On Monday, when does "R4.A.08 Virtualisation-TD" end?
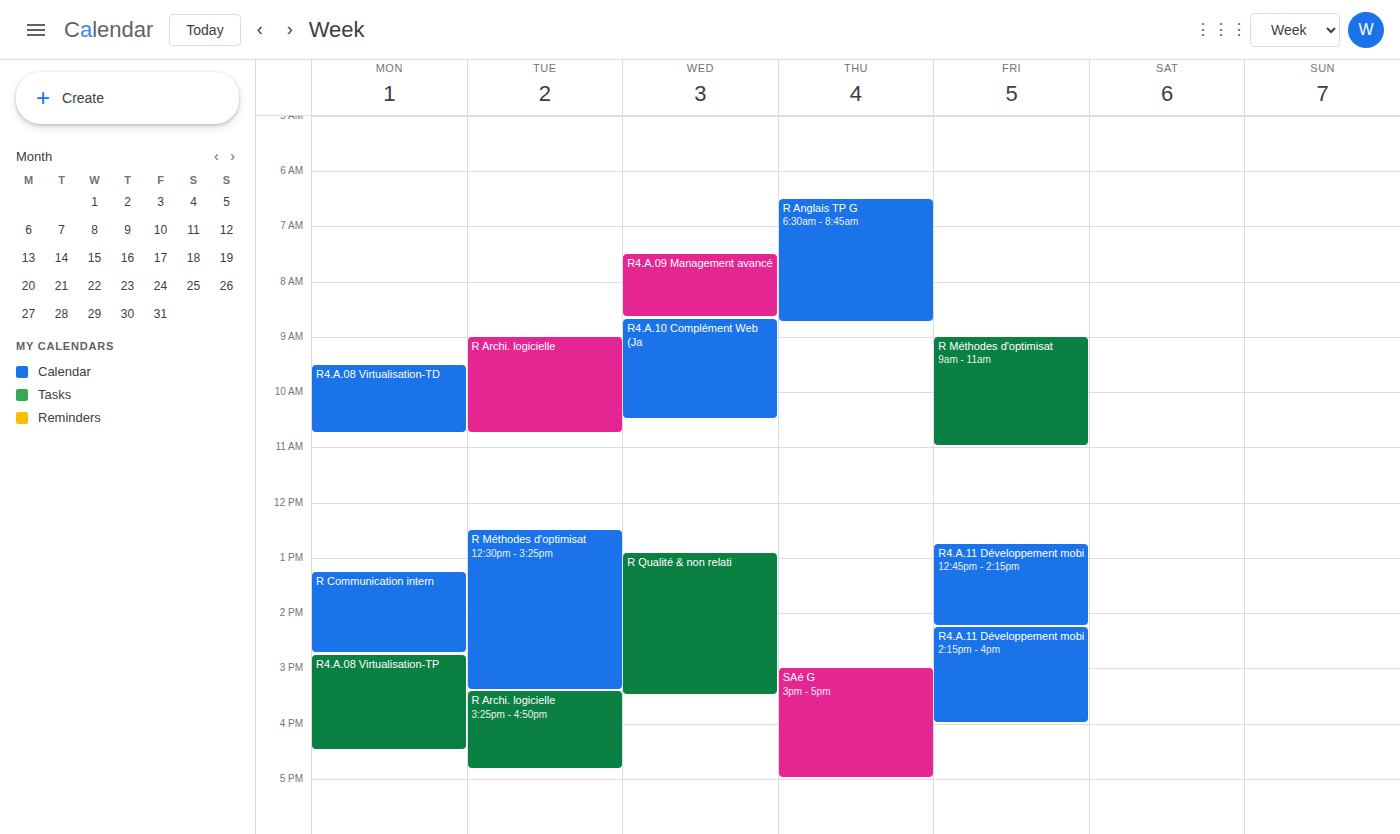
10:45 AM